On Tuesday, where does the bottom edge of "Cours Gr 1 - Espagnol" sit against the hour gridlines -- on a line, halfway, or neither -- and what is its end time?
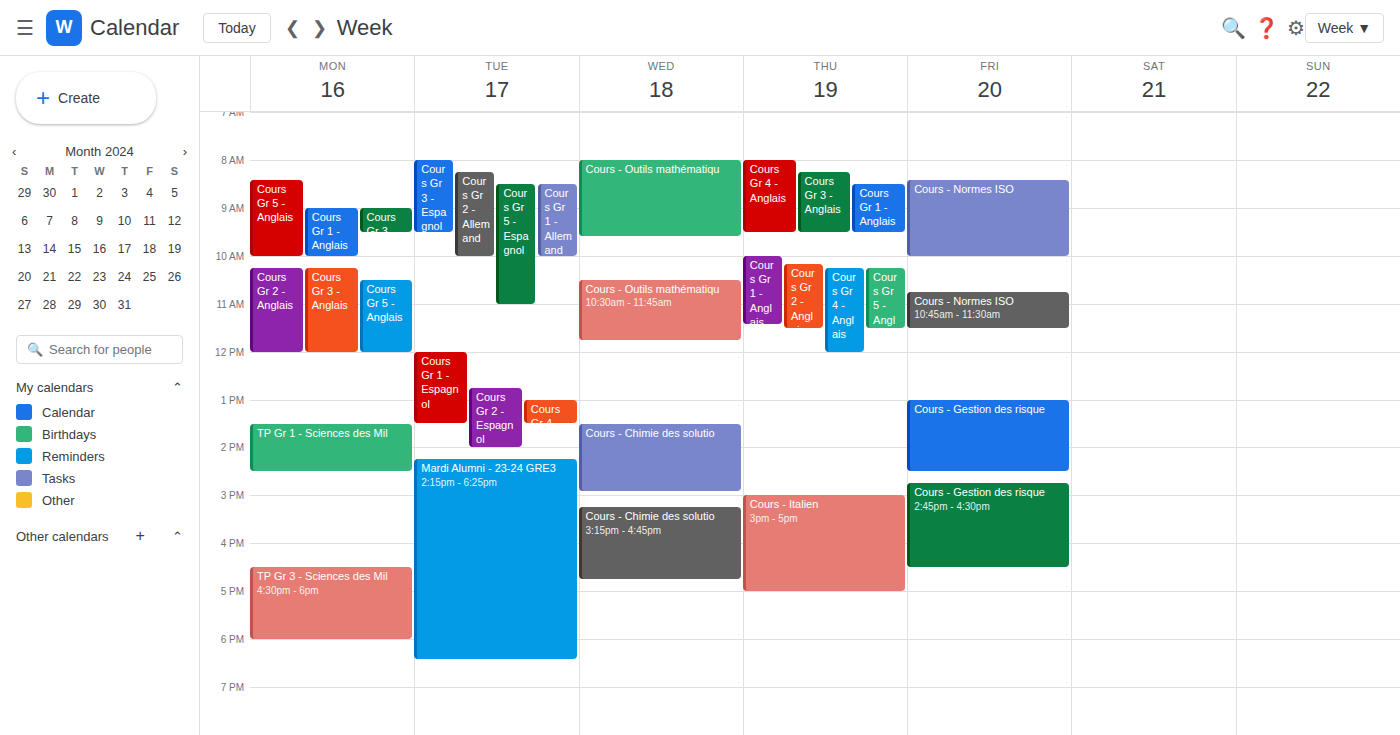
13:30 -- halfway between the 13:00 and 14:00 lines.